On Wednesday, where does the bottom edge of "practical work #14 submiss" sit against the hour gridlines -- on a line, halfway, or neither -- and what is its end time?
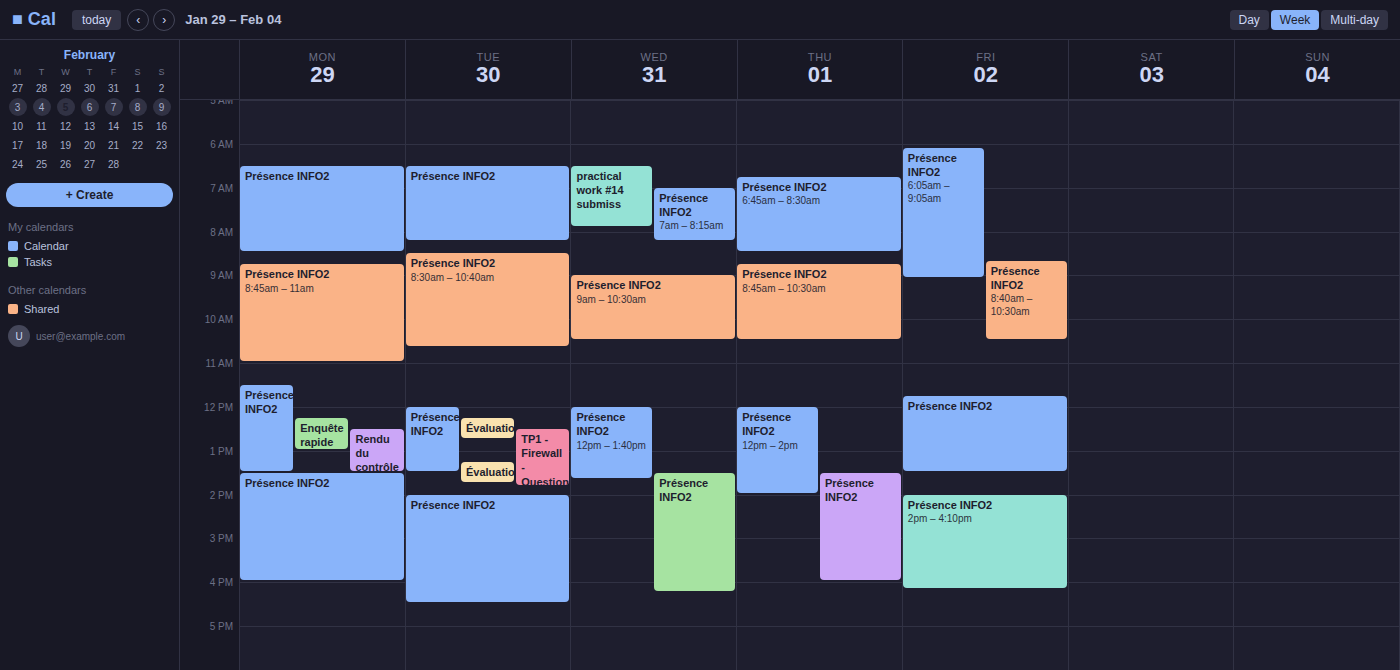
07:55 -- neither: 55 minutes below the 07:00 line and 5 minutes above the 08:00 line.